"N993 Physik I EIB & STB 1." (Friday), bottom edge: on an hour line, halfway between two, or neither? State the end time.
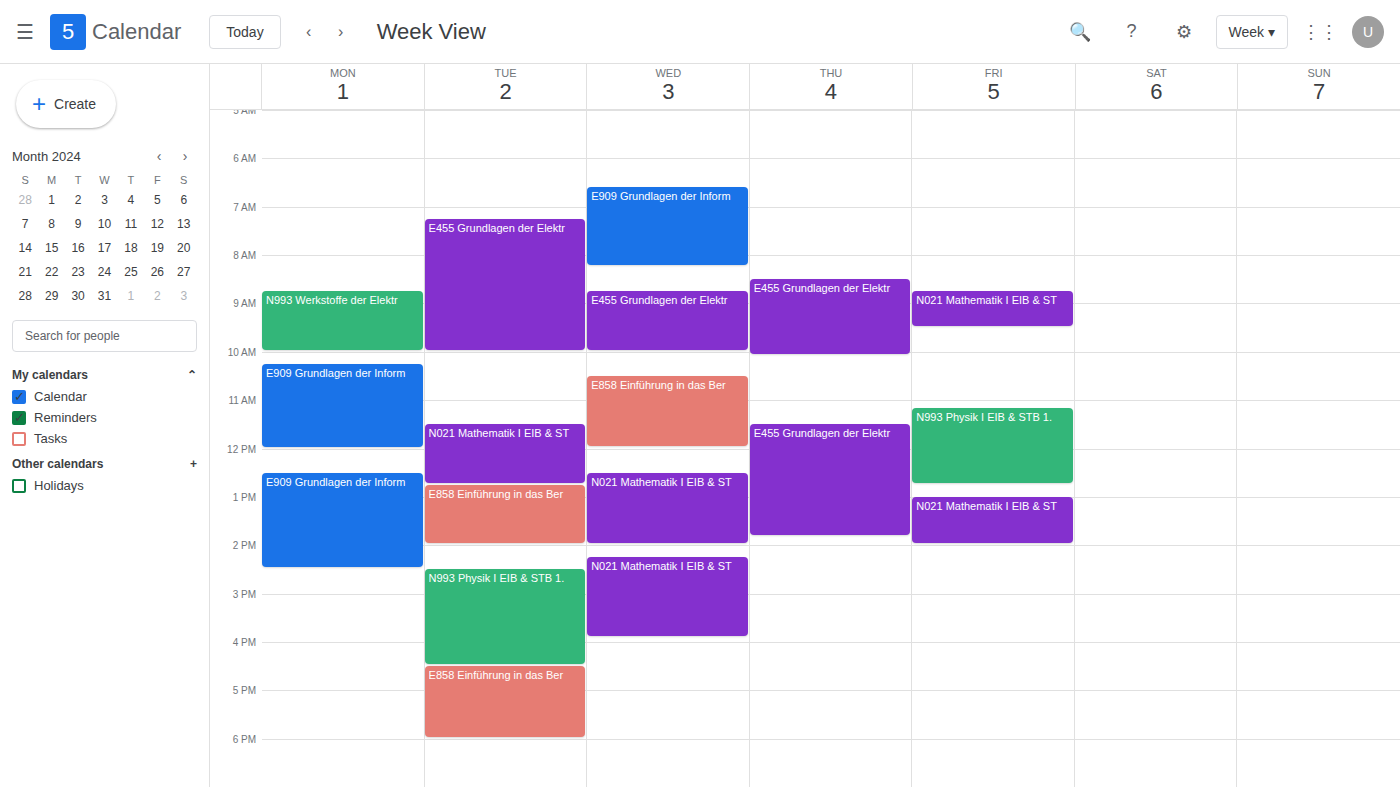
12:45 -- neither: three quarters of the way from the 12:00 line to the 13:00 line.